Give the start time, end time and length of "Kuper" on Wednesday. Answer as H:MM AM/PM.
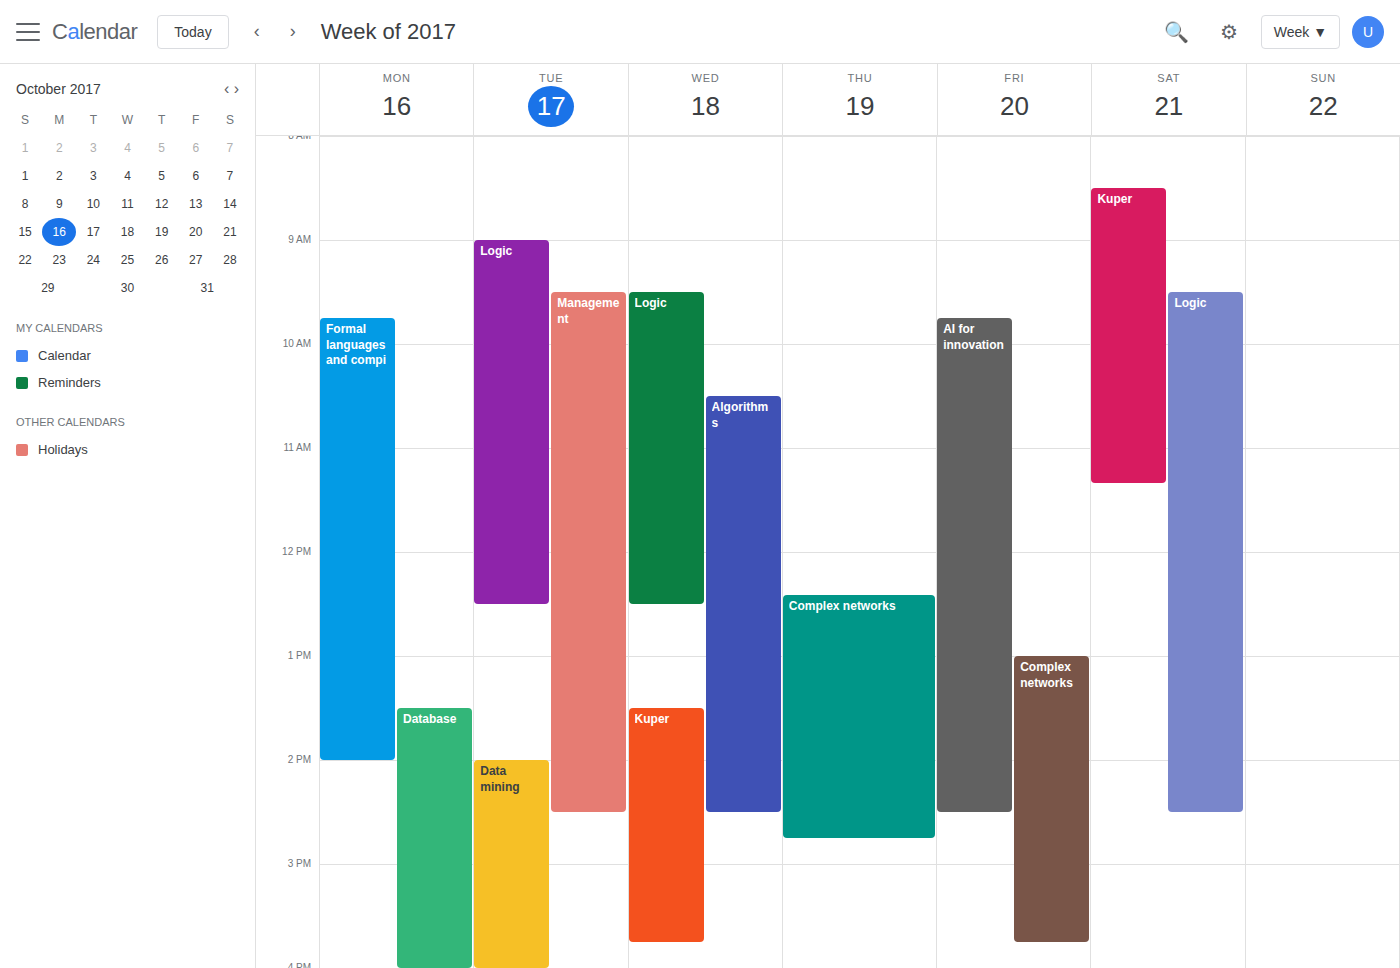
1:30 PM to 3:45 PM, 2 hours 15 minutes